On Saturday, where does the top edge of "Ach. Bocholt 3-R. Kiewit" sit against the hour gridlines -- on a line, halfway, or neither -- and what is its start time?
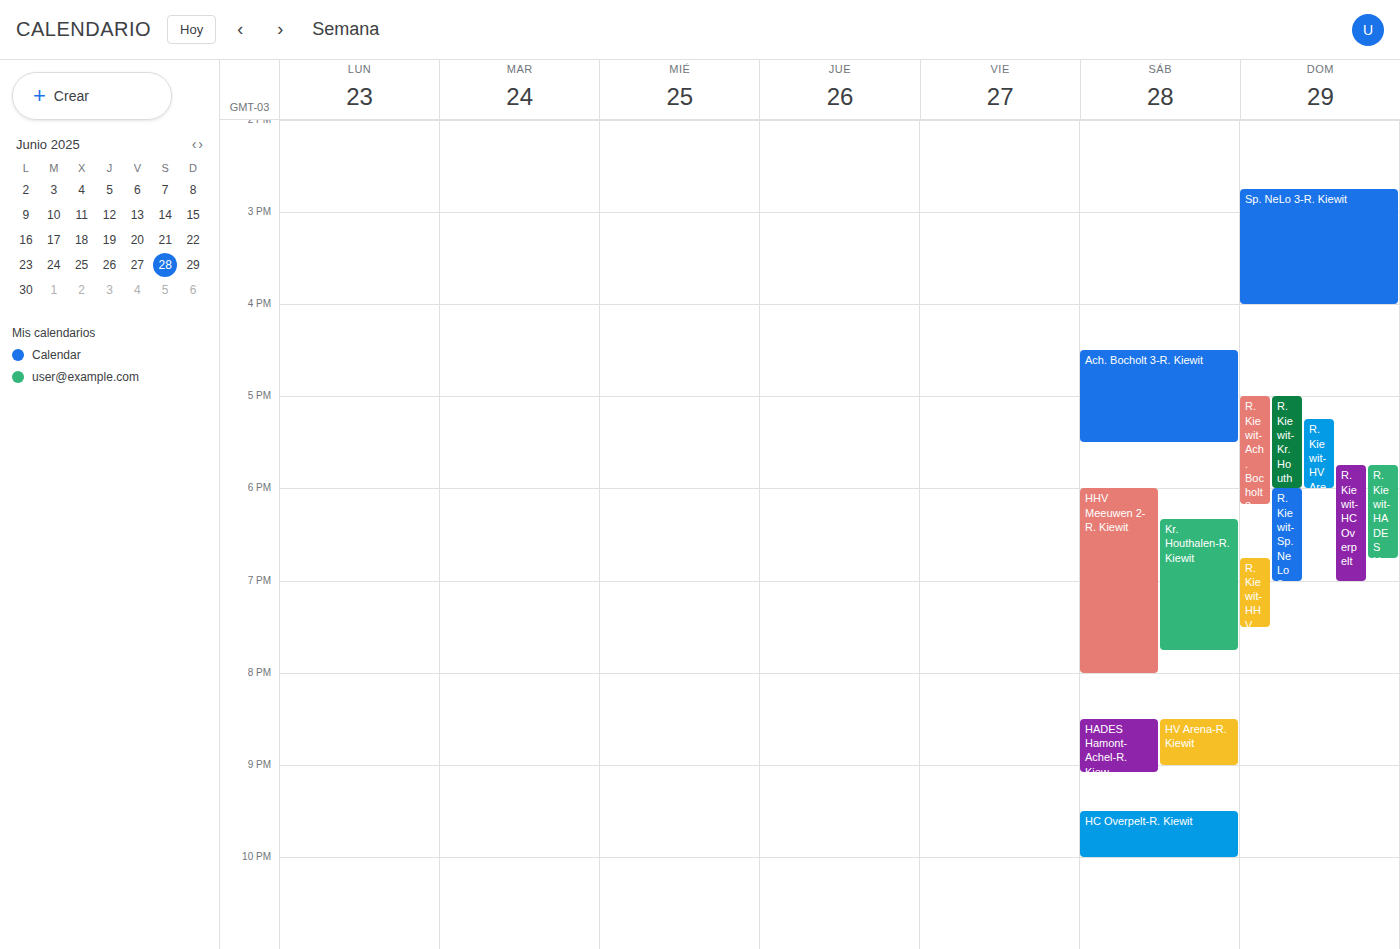
4:30 PM -- halfway between the 4 PM and 5 PM lines.